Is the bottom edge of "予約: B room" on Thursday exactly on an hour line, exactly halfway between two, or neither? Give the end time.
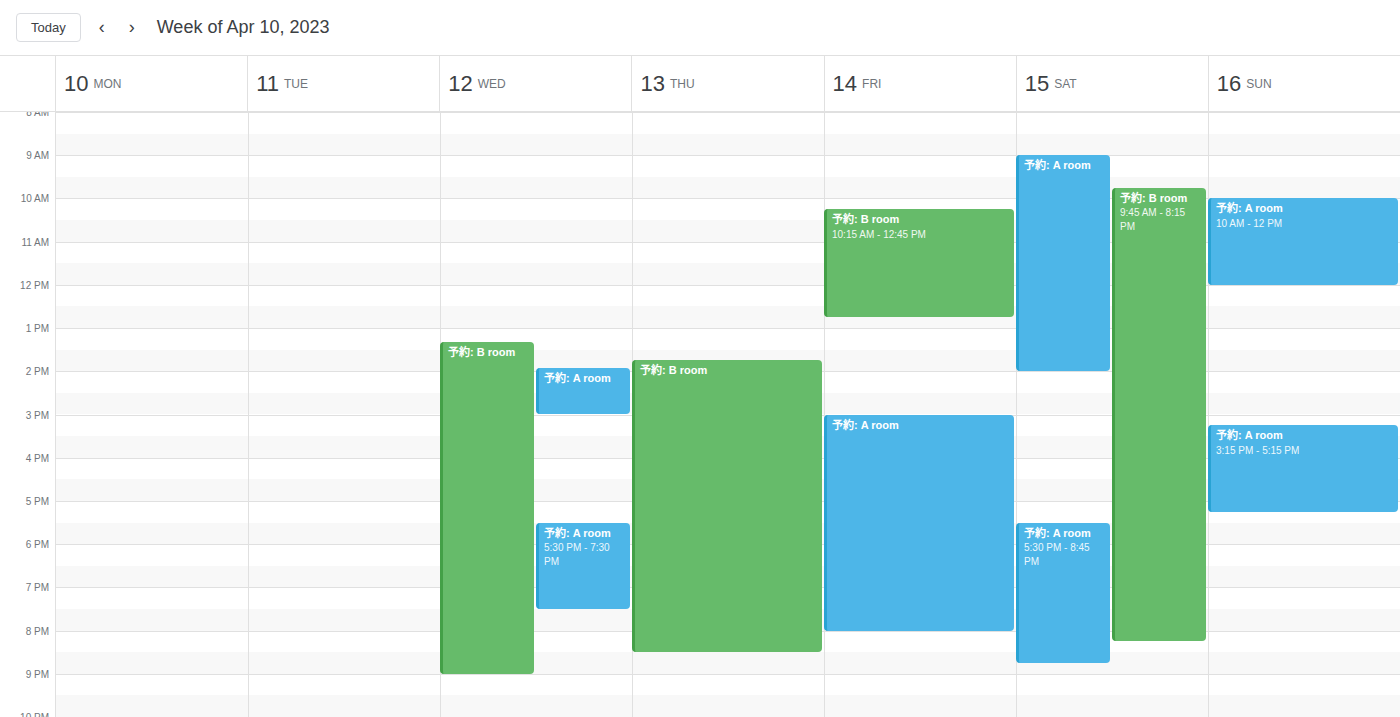
8:30 PM -- halfway between the 8 PM and 9 PM lines.